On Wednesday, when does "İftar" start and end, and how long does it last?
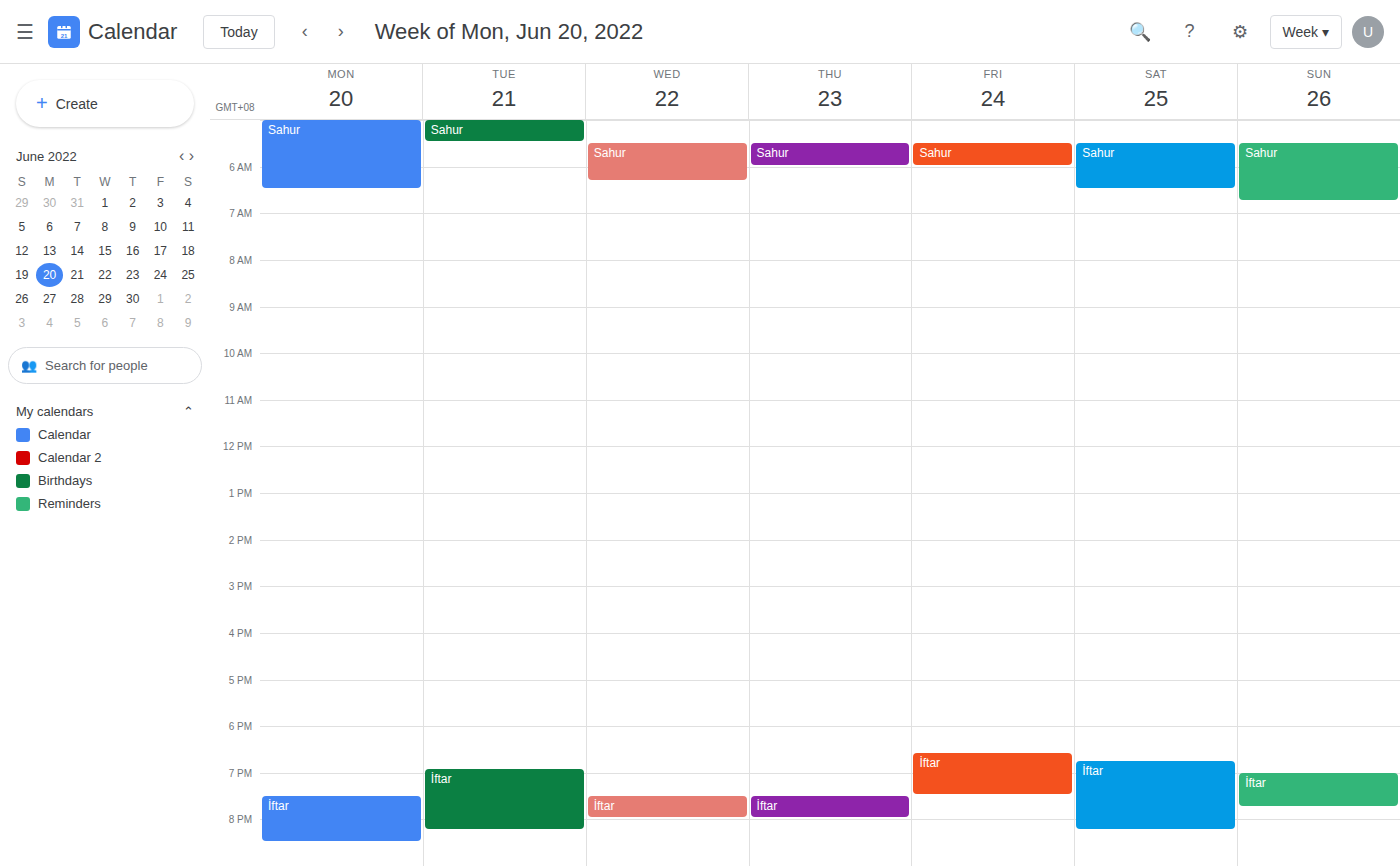
7:30 PM to 8:00 PM, 30 minutes